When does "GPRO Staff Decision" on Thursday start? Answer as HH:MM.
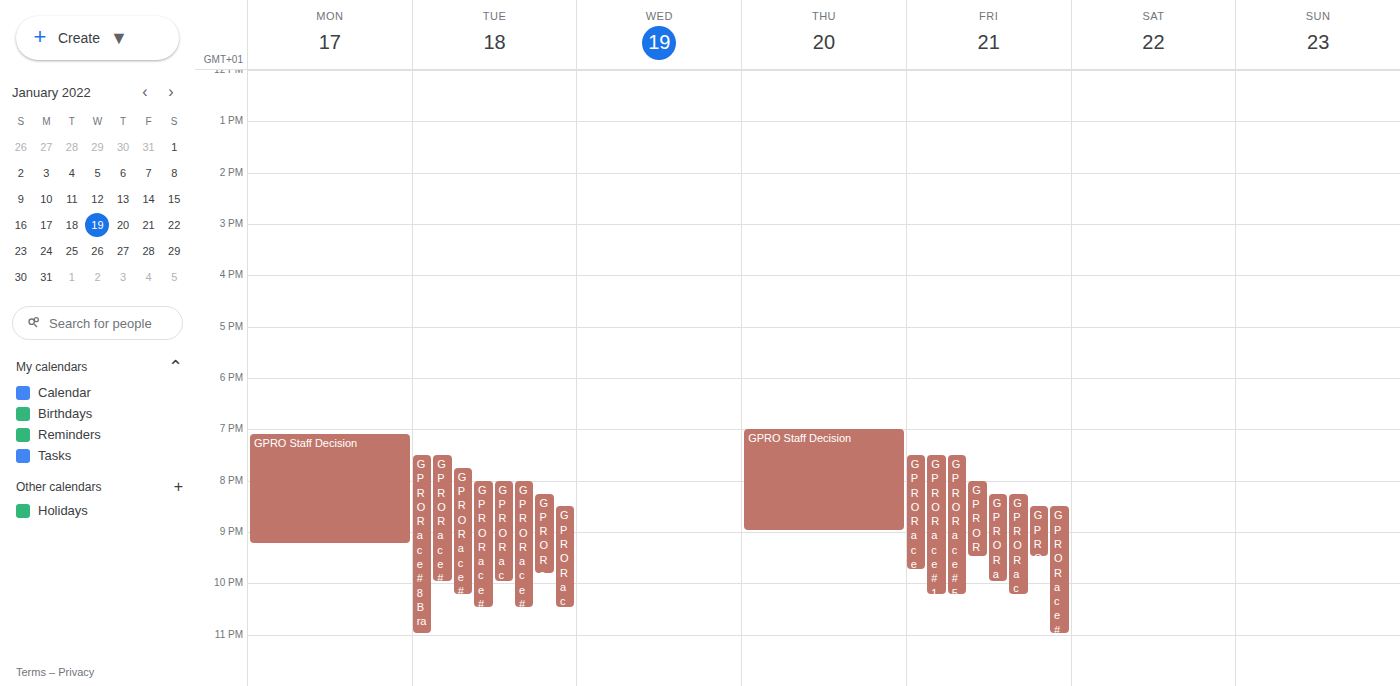
19:00